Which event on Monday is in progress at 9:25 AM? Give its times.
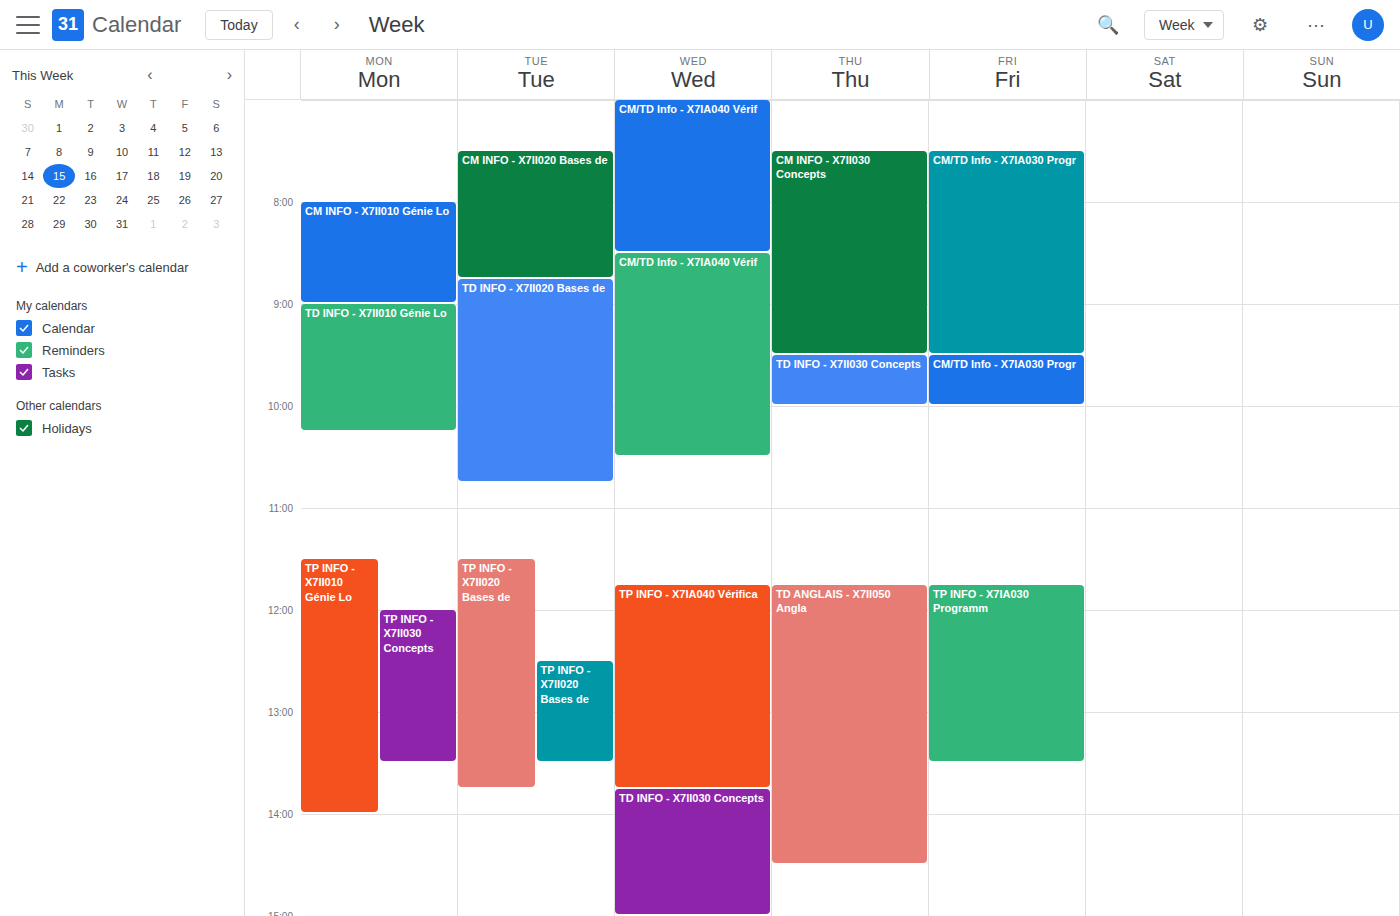
"TD INFO - X7II010 Génie Lo", 9:00 AM to 10:15 AM